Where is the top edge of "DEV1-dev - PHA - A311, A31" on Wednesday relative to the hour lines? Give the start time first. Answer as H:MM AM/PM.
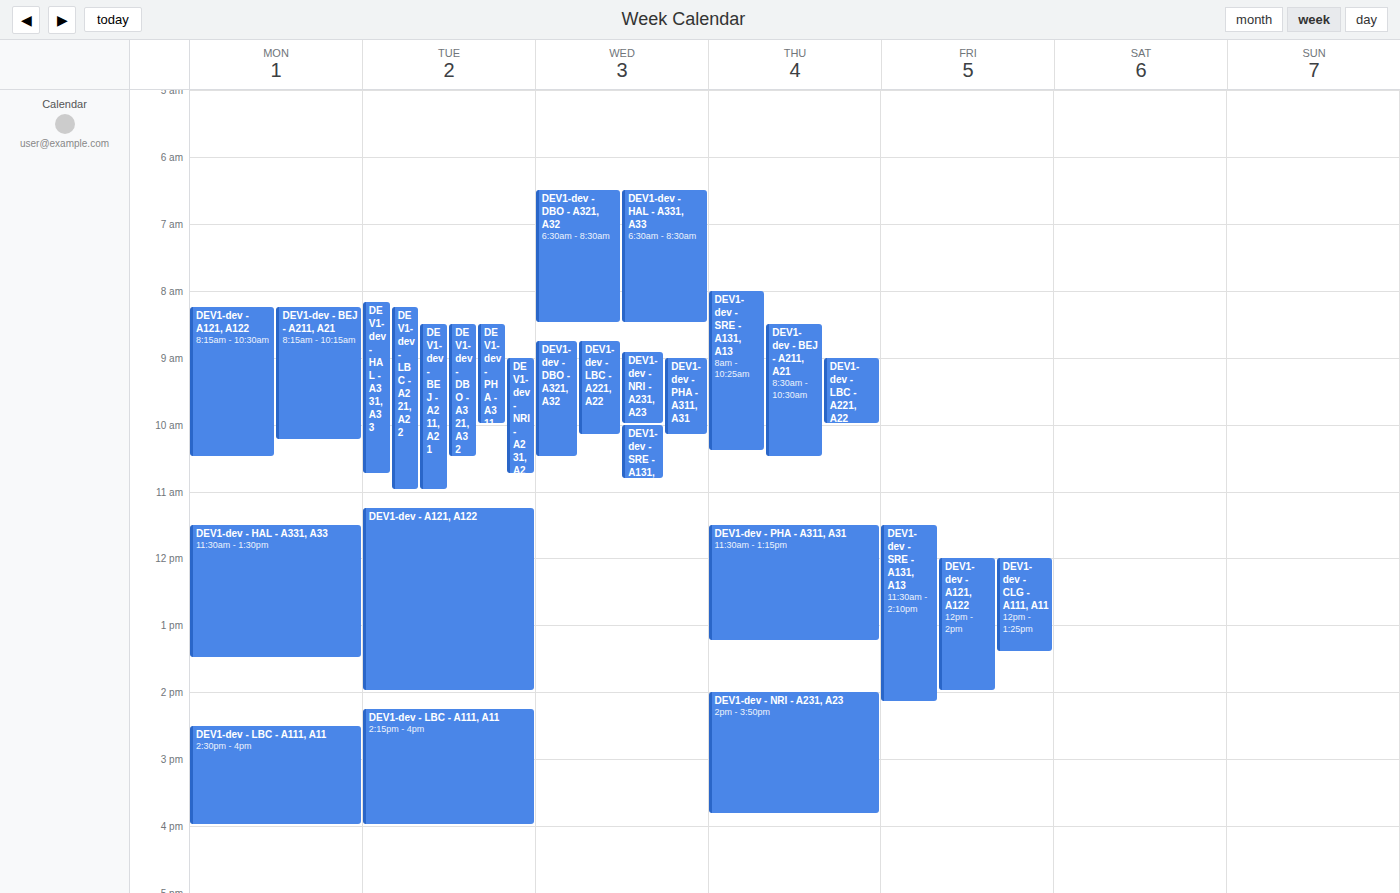
9:00 AM -- exactly on the 9 AM line.